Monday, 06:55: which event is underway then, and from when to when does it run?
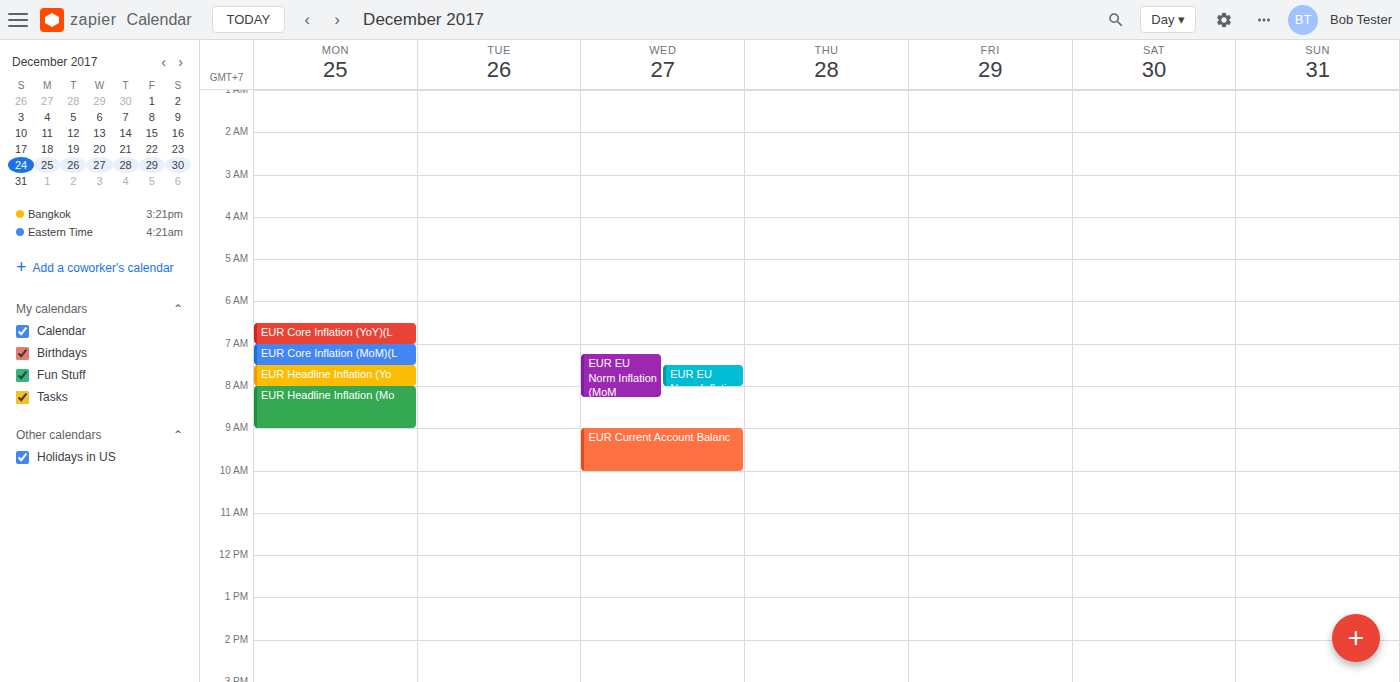
"EUR Core Inflation (YoY)(L", 06:30 to 07:00